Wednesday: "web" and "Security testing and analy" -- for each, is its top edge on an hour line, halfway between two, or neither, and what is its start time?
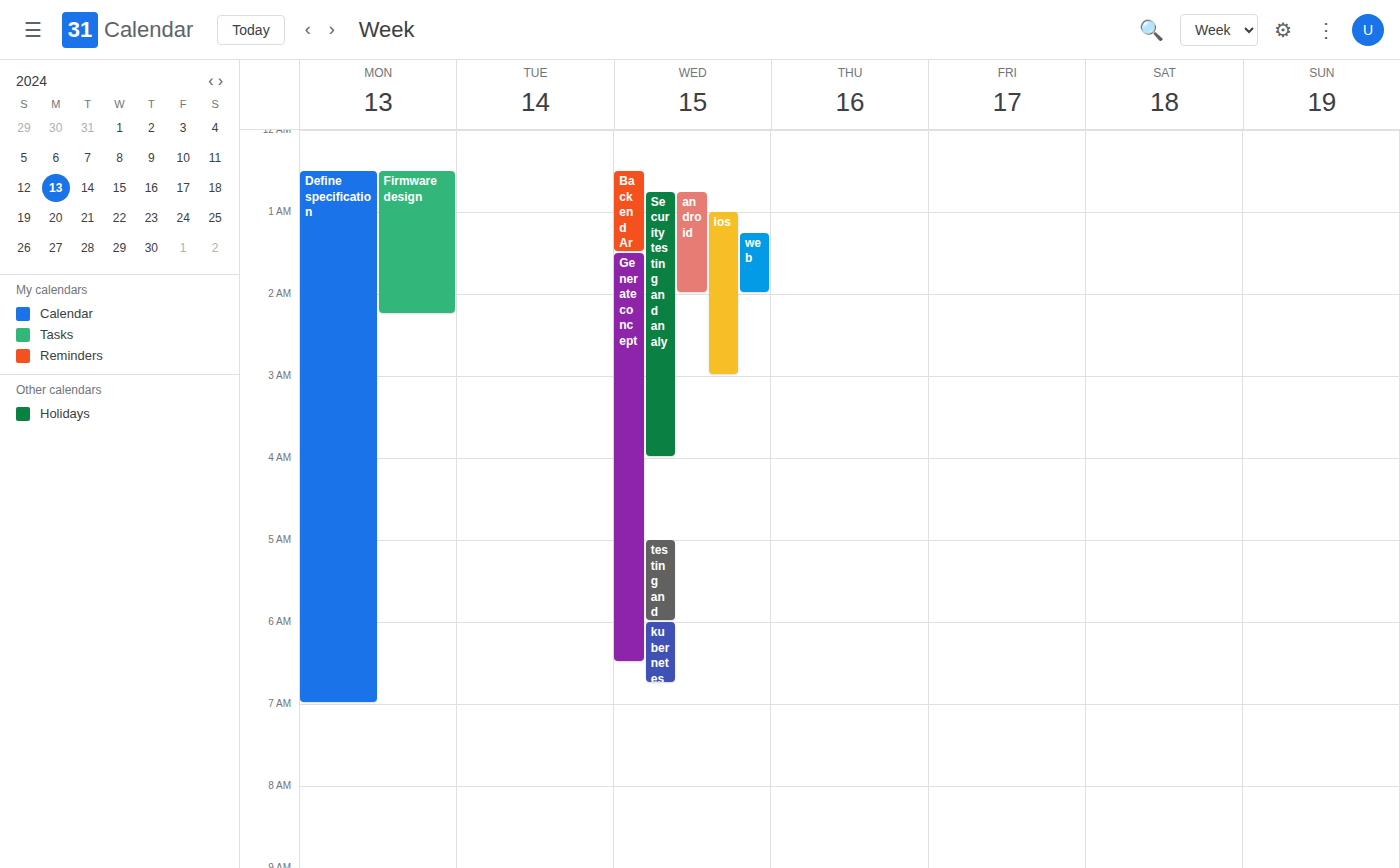
"web": 1:15 AM, neither: a quarter of the way from the 1 AM line to the 2 AM line. "Security testing and analy": 12:45 AM, neither: three quarters of the way from the 12 AM line to the 1 AM line.